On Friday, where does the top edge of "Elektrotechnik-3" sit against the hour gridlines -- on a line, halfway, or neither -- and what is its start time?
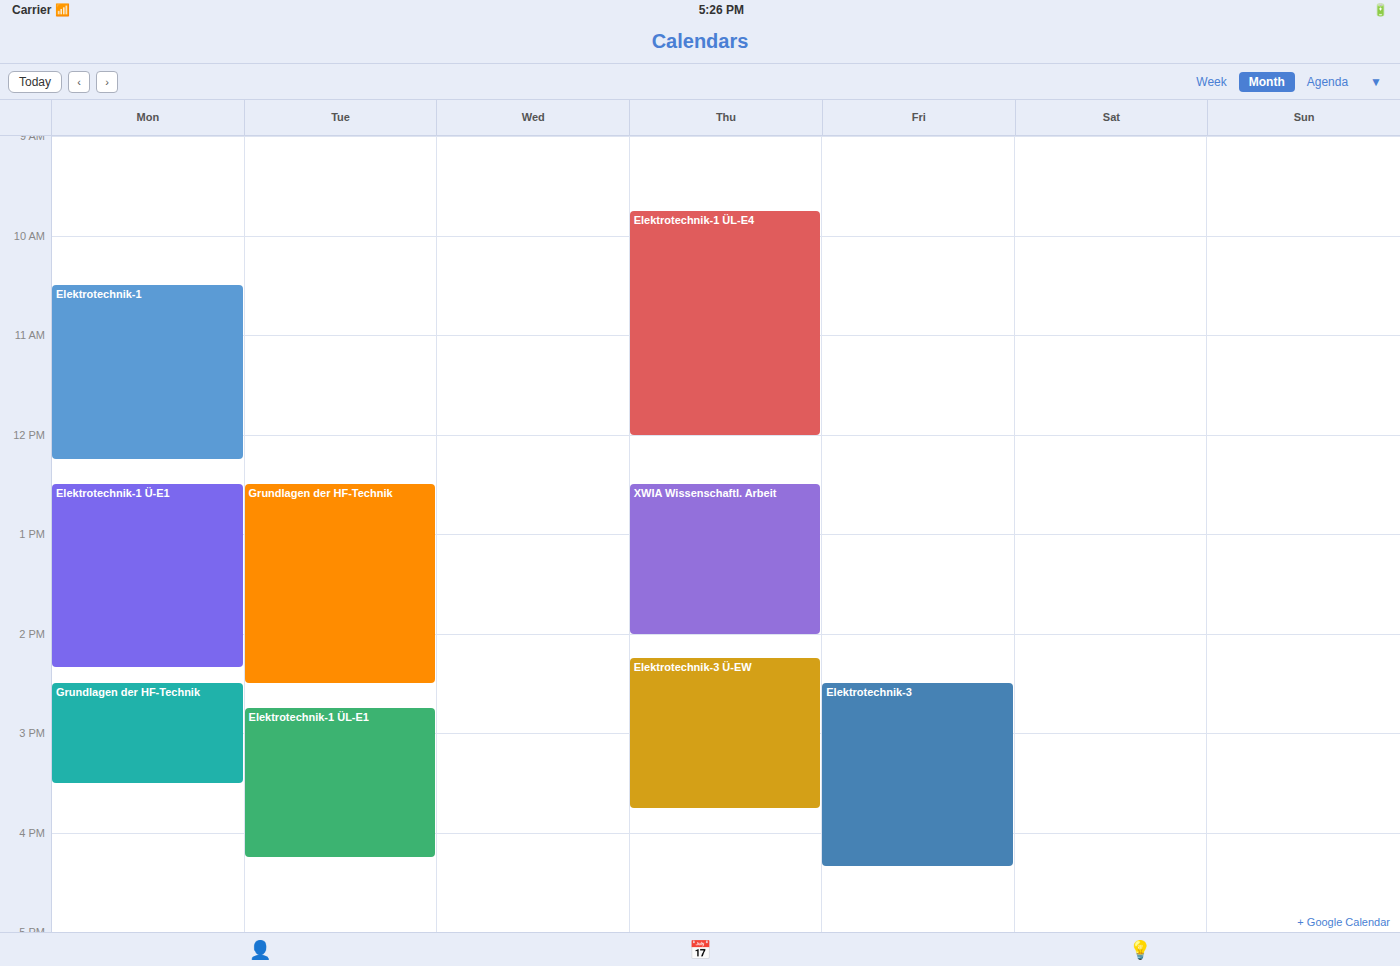
2:30 PM -- halfway between the 2 PM and 3 PM lines.